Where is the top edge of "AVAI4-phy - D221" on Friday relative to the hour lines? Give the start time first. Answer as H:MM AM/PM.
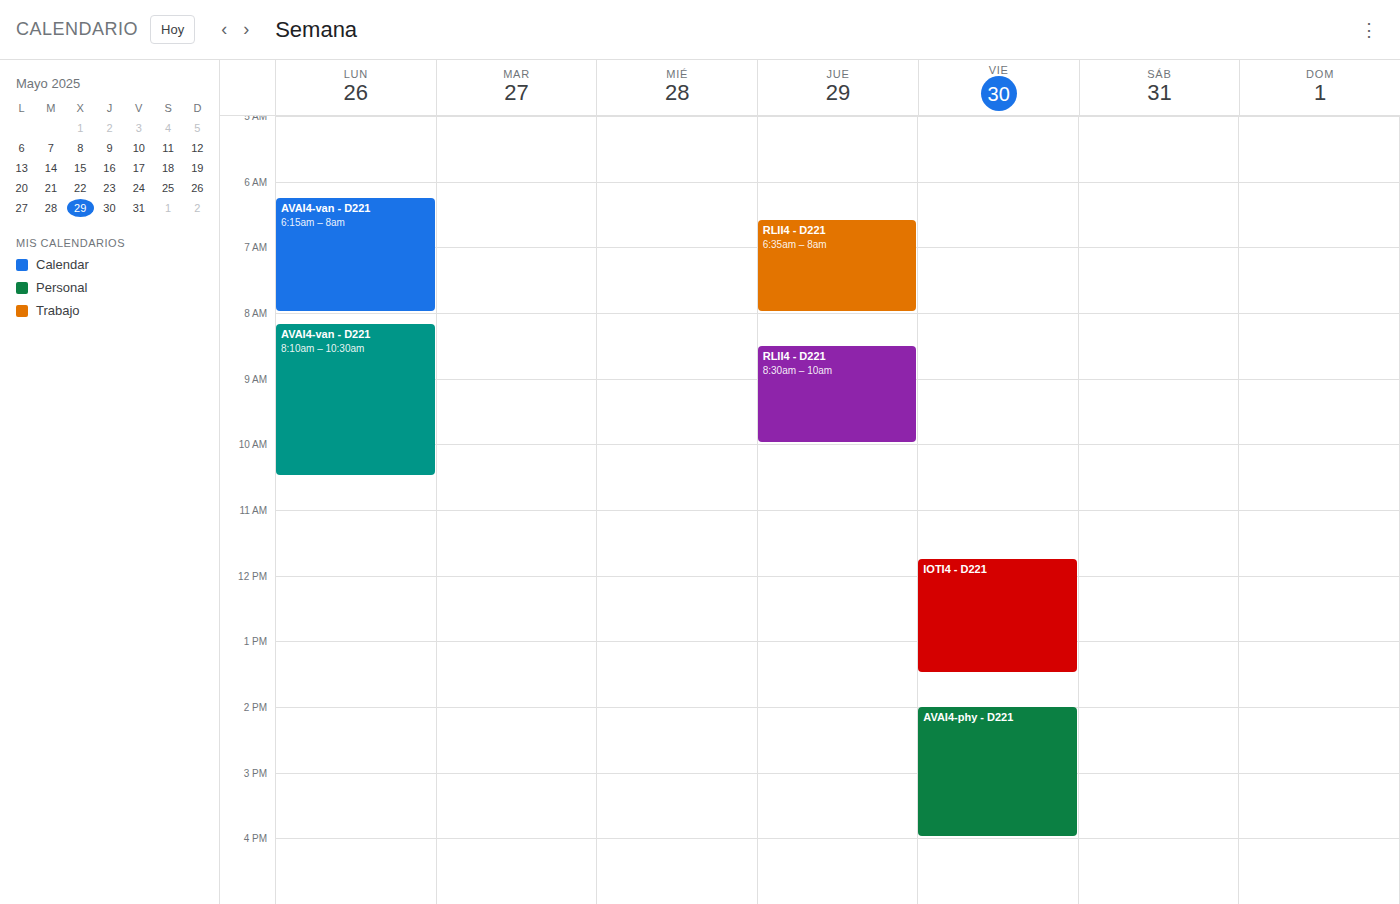
2:00 PM -- exactly on the 2 PM line.